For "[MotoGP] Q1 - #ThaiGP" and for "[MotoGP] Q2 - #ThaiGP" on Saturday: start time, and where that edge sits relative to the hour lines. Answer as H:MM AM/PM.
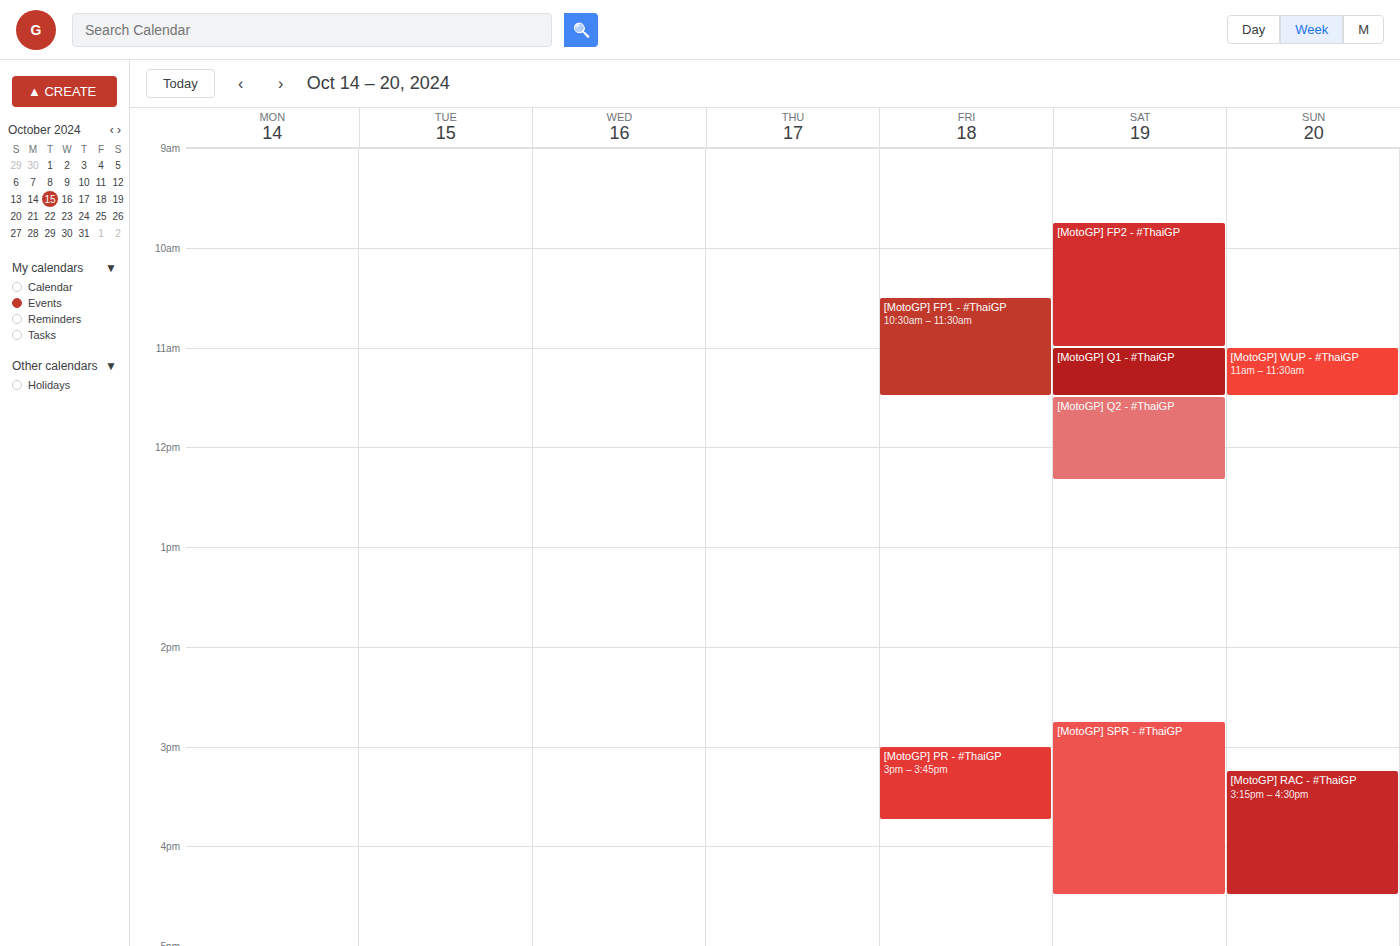
"[MotoGP] Q1 - #ThaiGP": 11:00 AM, exactly on the 11 AM line. "[MotoGP] Q2 - #ThaiGP": 11:30 AM, halfway between the 11 AM and 12 PM lines.